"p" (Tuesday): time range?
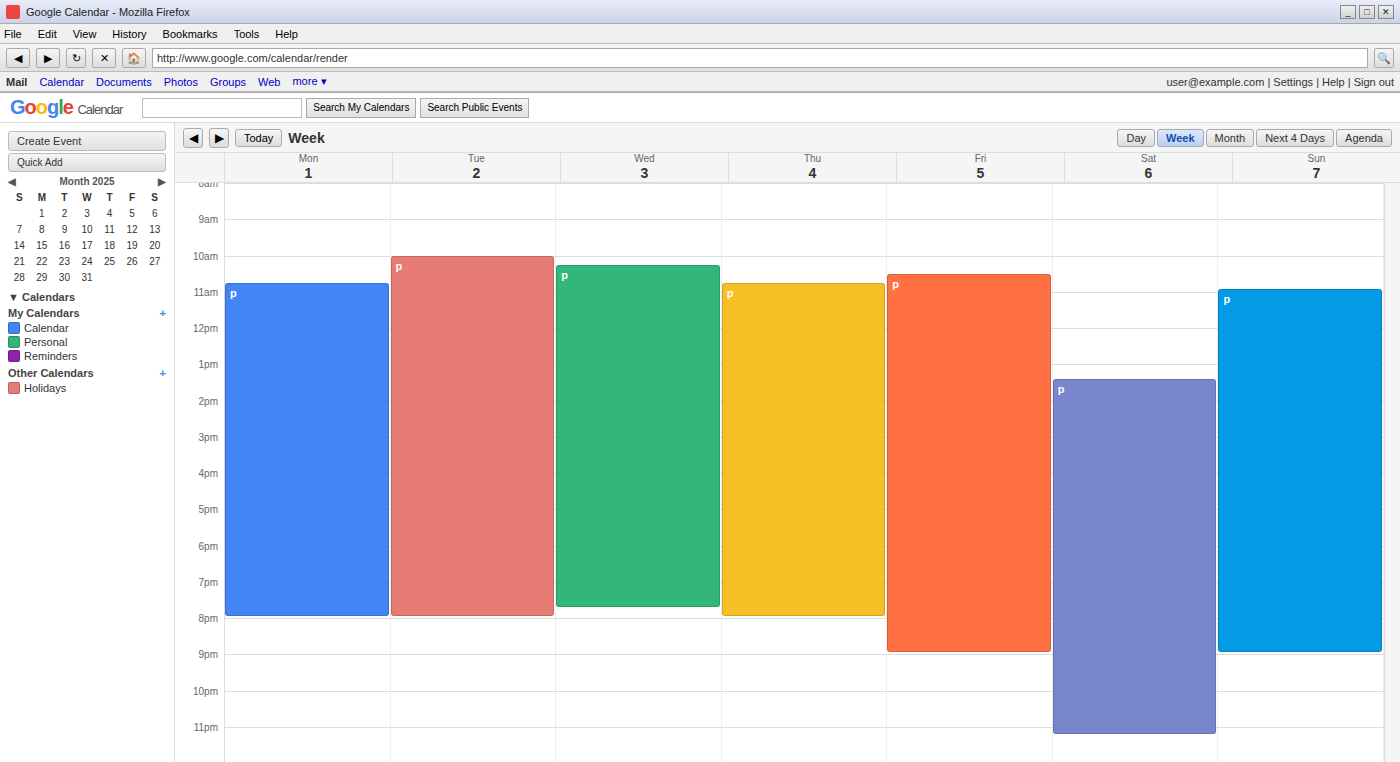
10:00 AM to 8:00 PM